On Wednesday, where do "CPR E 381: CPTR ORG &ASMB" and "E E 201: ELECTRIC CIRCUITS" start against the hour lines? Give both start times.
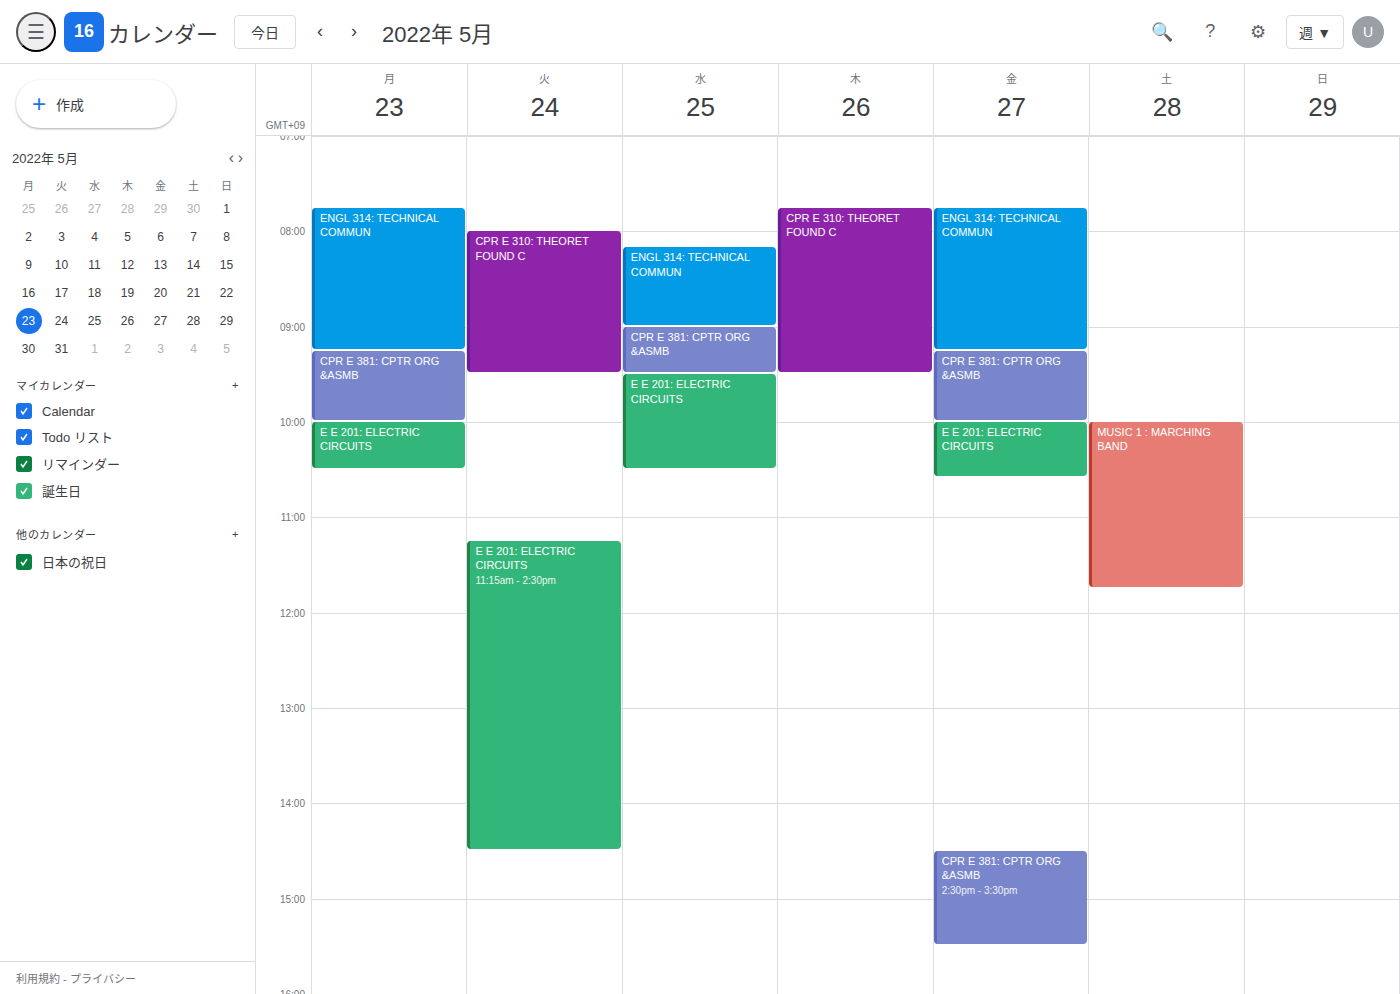
"CPR E 381: CPTR ORG &ASMB": 9:00 AM, exactly on the 9 AM line. "E E 201: ELECTRIC CIRCUITS": 9:30 AM, halfway between the 9 AM and 10 AM lines.